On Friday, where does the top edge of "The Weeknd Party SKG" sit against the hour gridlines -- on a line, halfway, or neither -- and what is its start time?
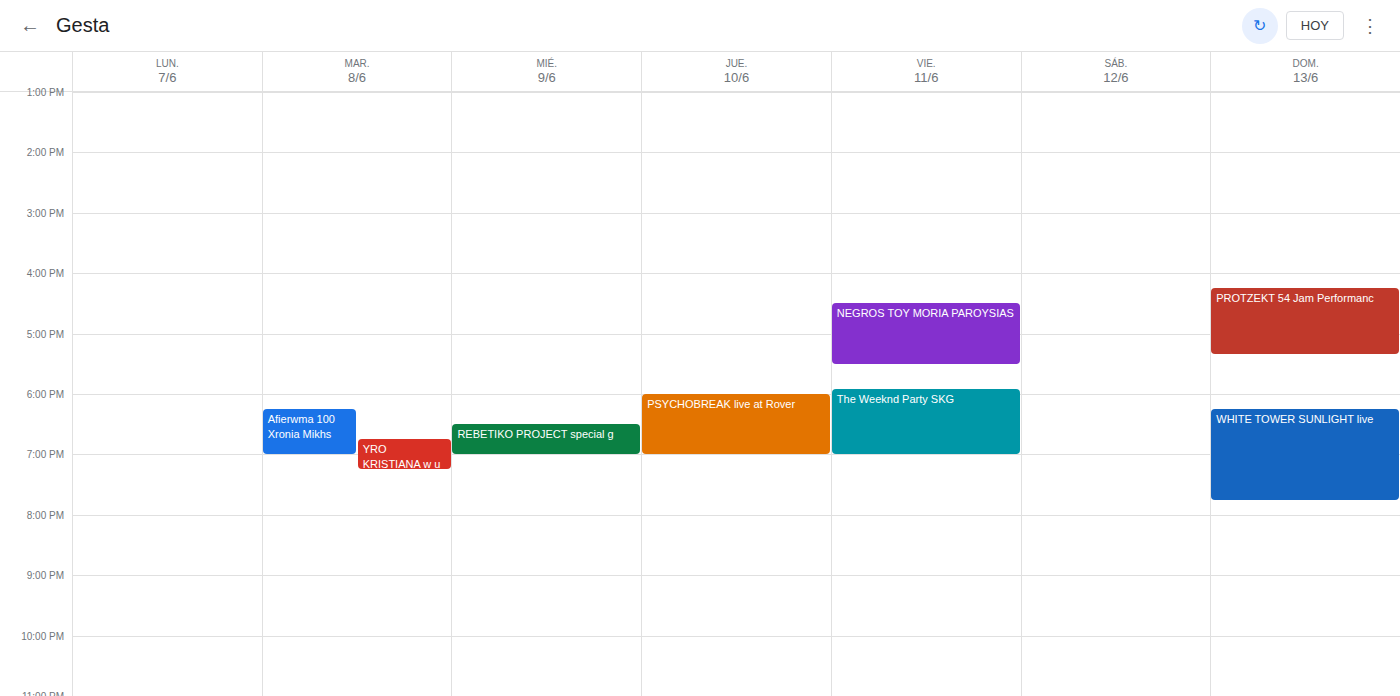
5:55 PM -- neither: 55 minutes below the 5 PM line and 5 minutes above the 6 PM line.